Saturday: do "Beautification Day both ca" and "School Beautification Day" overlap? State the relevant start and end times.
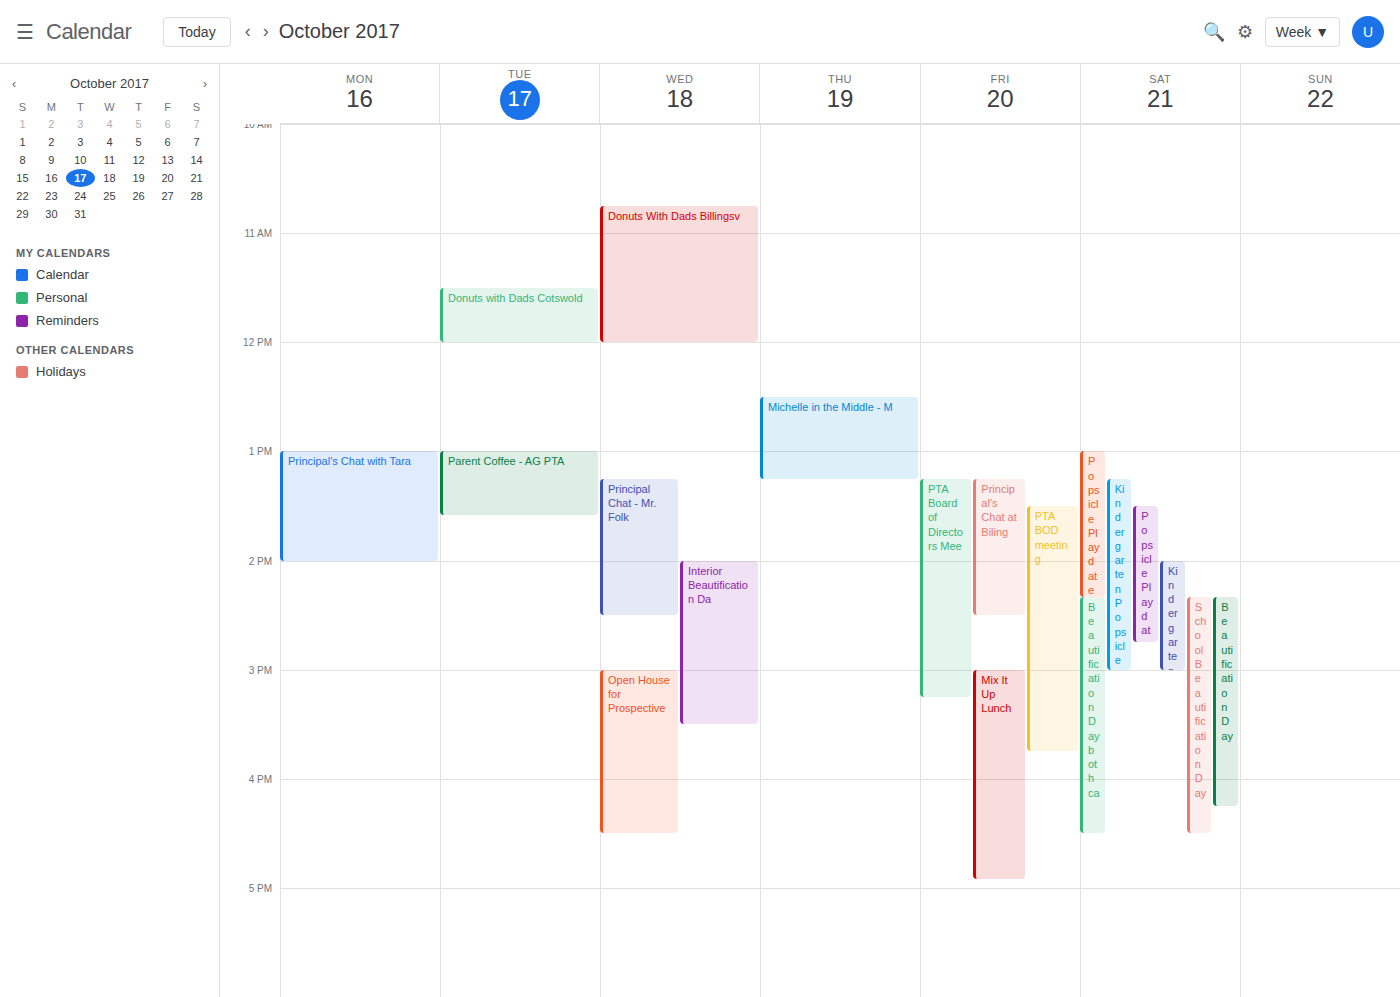
"Beautification Day both ca" runs 2:20 PM to 4:30 PM, inside "School Beautification Day" -- they overlap.